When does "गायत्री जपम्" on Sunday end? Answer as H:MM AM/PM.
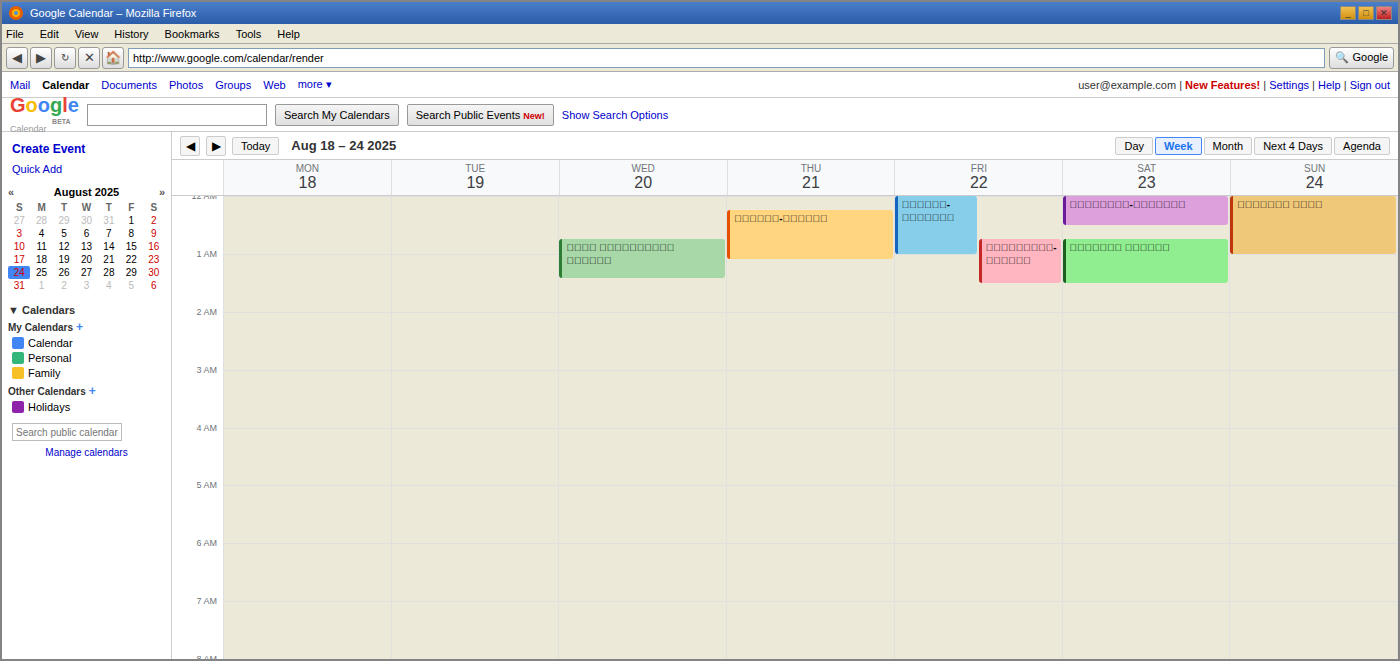
1:00 AM